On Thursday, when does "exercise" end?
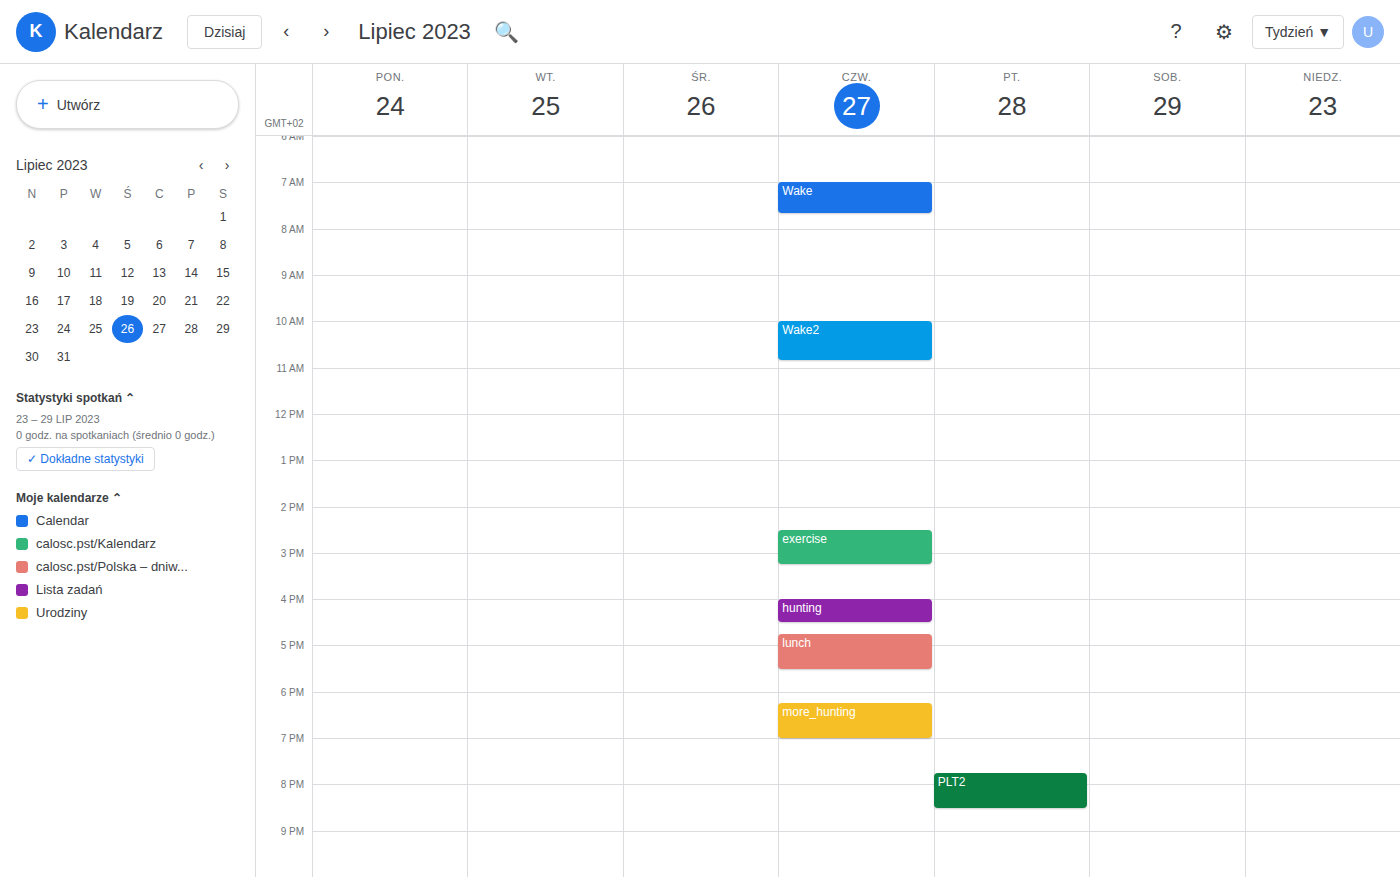
15:15